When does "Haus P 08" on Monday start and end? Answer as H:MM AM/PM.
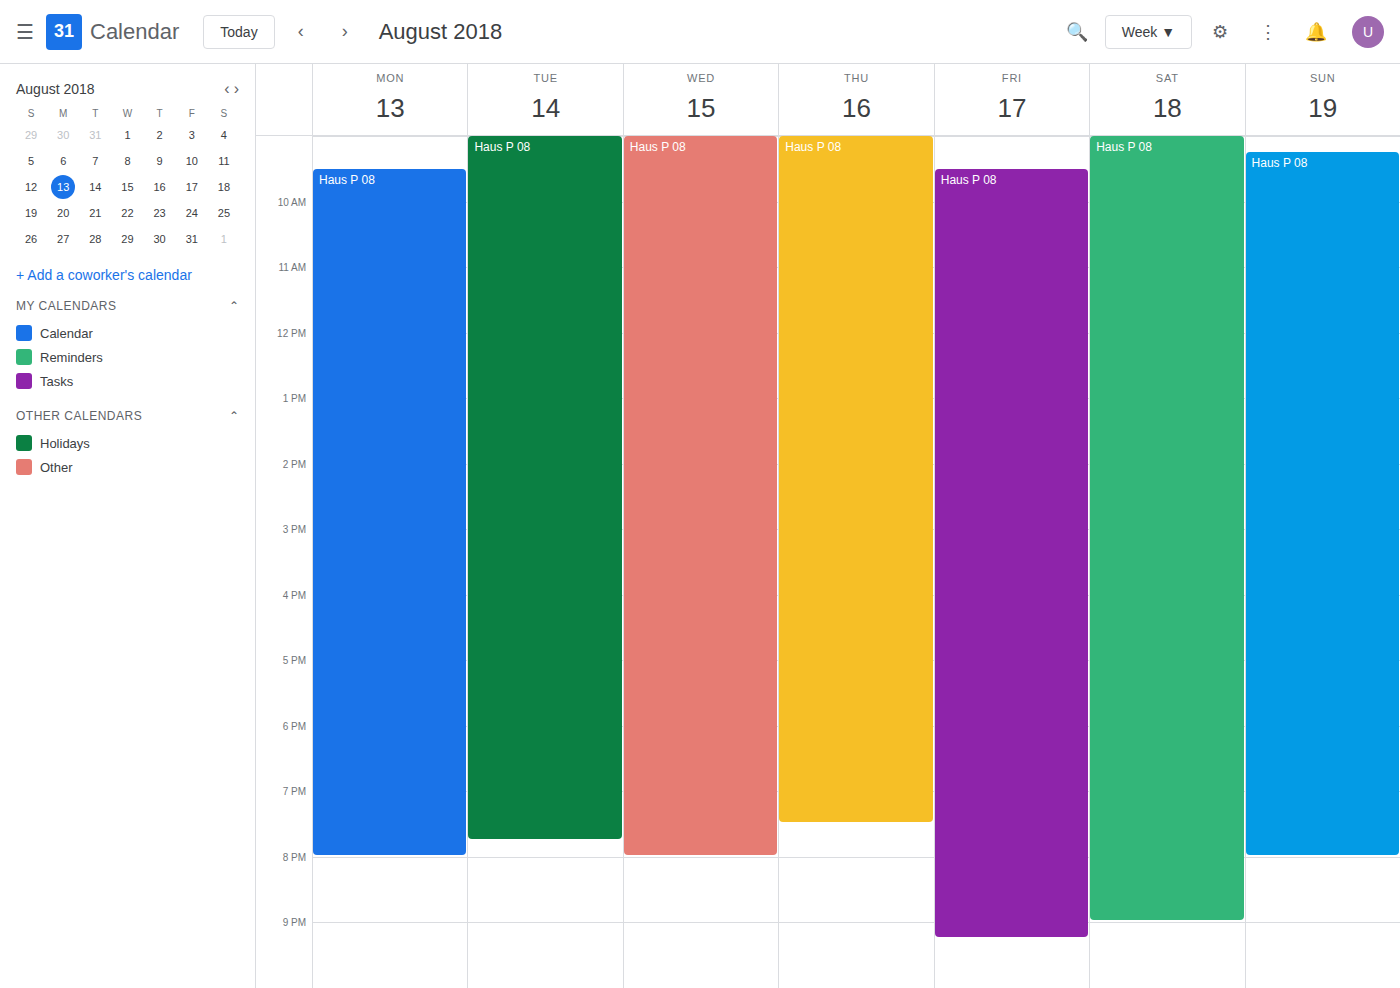
9:30 AM to 8:00 PM